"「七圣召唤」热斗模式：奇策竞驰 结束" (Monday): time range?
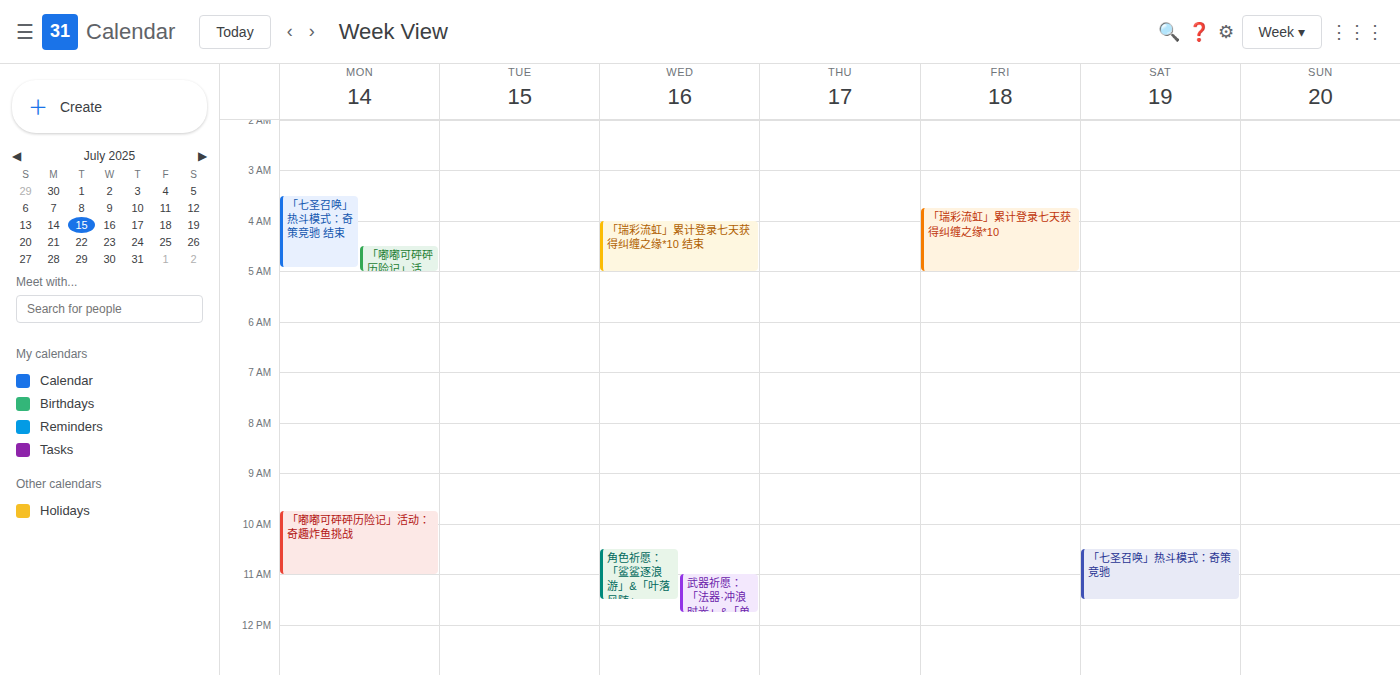
3:30 AM to 4:55 AM